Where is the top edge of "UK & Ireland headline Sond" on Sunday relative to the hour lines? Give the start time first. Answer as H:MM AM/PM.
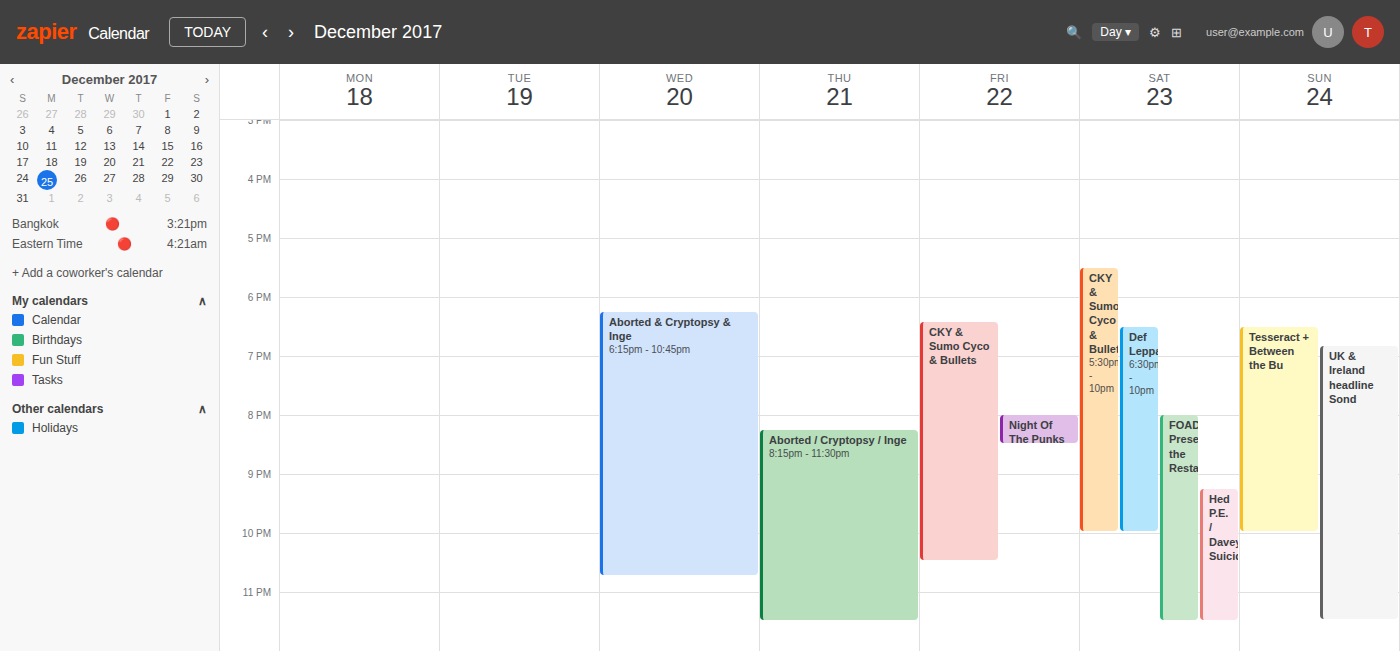
6:50 PM -- neither: 50 minutes below the 6 PM line and 10 minutes above the 7 PM line.